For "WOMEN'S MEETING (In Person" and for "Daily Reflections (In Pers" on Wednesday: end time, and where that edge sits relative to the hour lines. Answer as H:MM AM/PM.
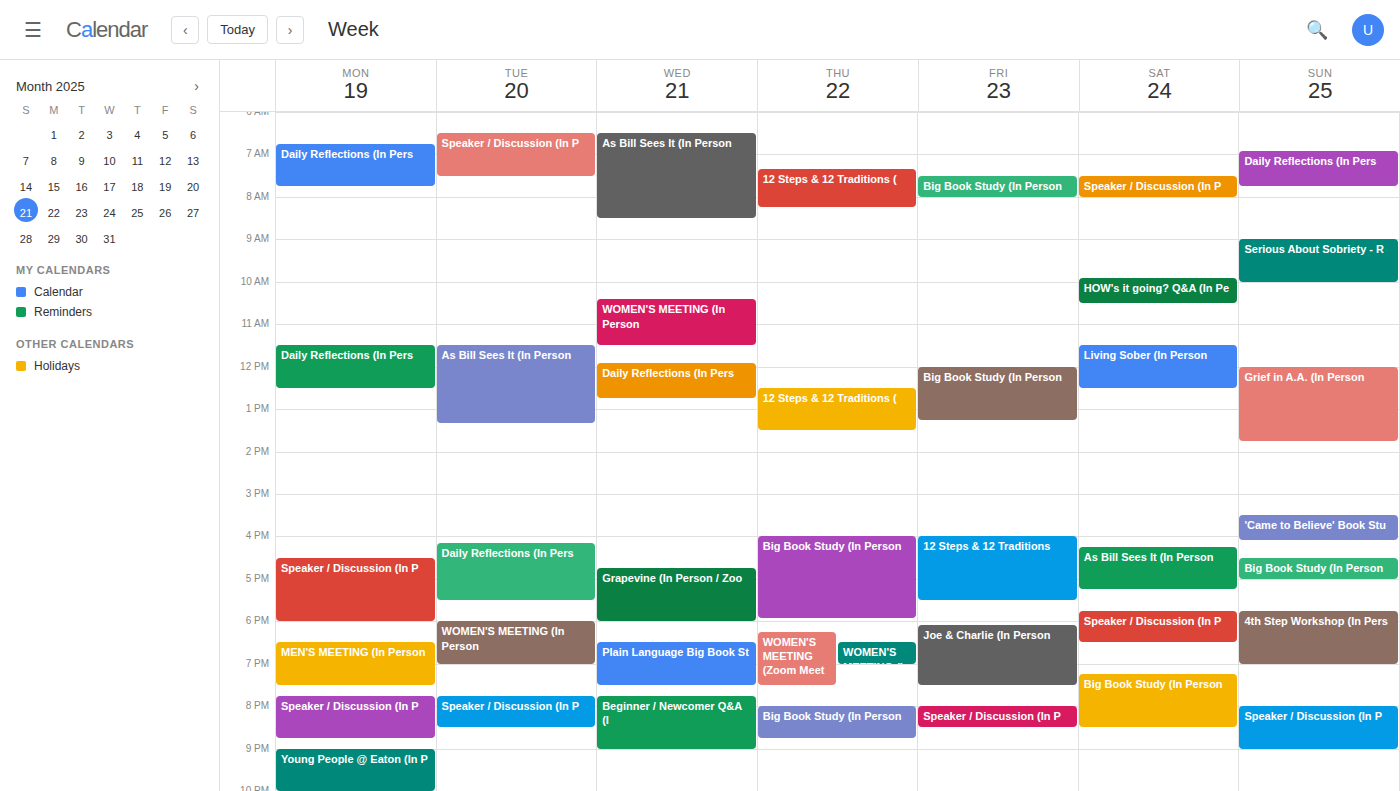
"WOMEN'S MEETING (In Person": 11:30 AM, halfway between the 11 AM and 12 PM lines. "Daily Reflections (In Pers": 12:45 PM, neither: three quarters of the way from the 12 PM line to the 1 PM line.